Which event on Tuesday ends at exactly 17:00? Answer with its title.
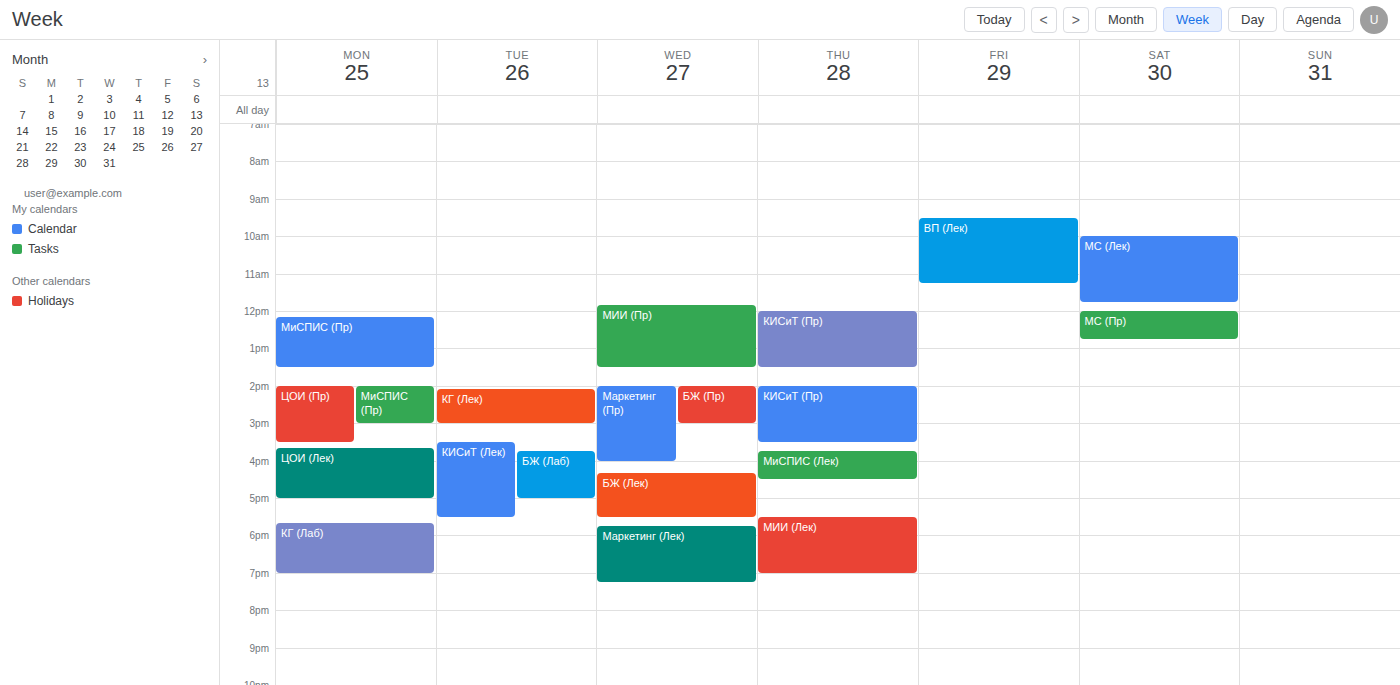
"БЖ (Лаб)"